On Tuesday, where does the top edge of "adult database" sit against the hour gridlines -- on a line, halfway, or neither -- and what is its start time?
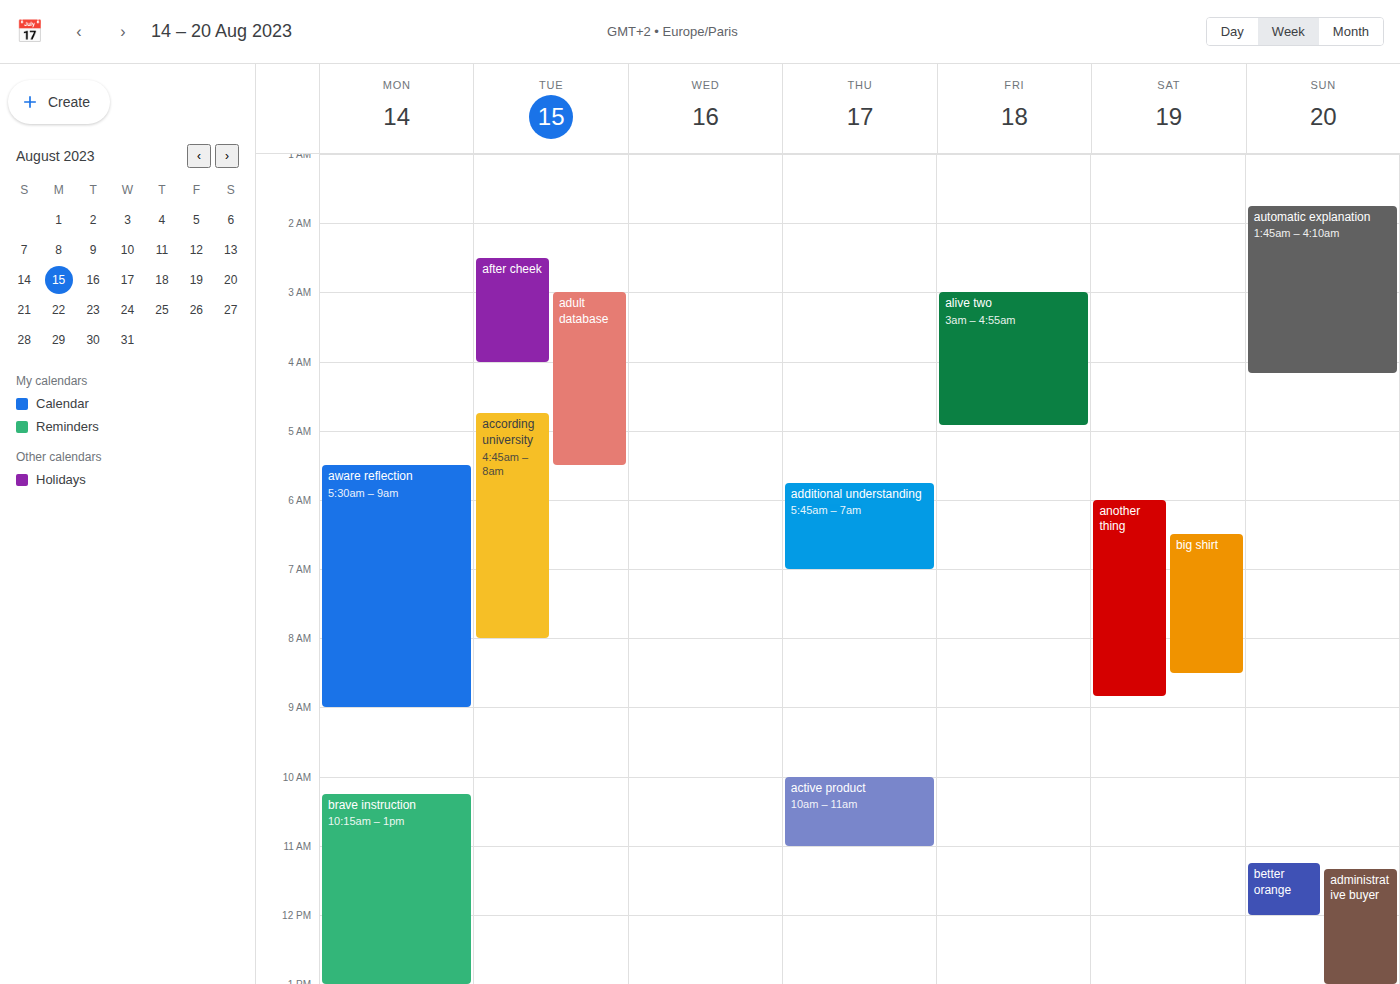
03:00 -- exactly on the 03:00 line.